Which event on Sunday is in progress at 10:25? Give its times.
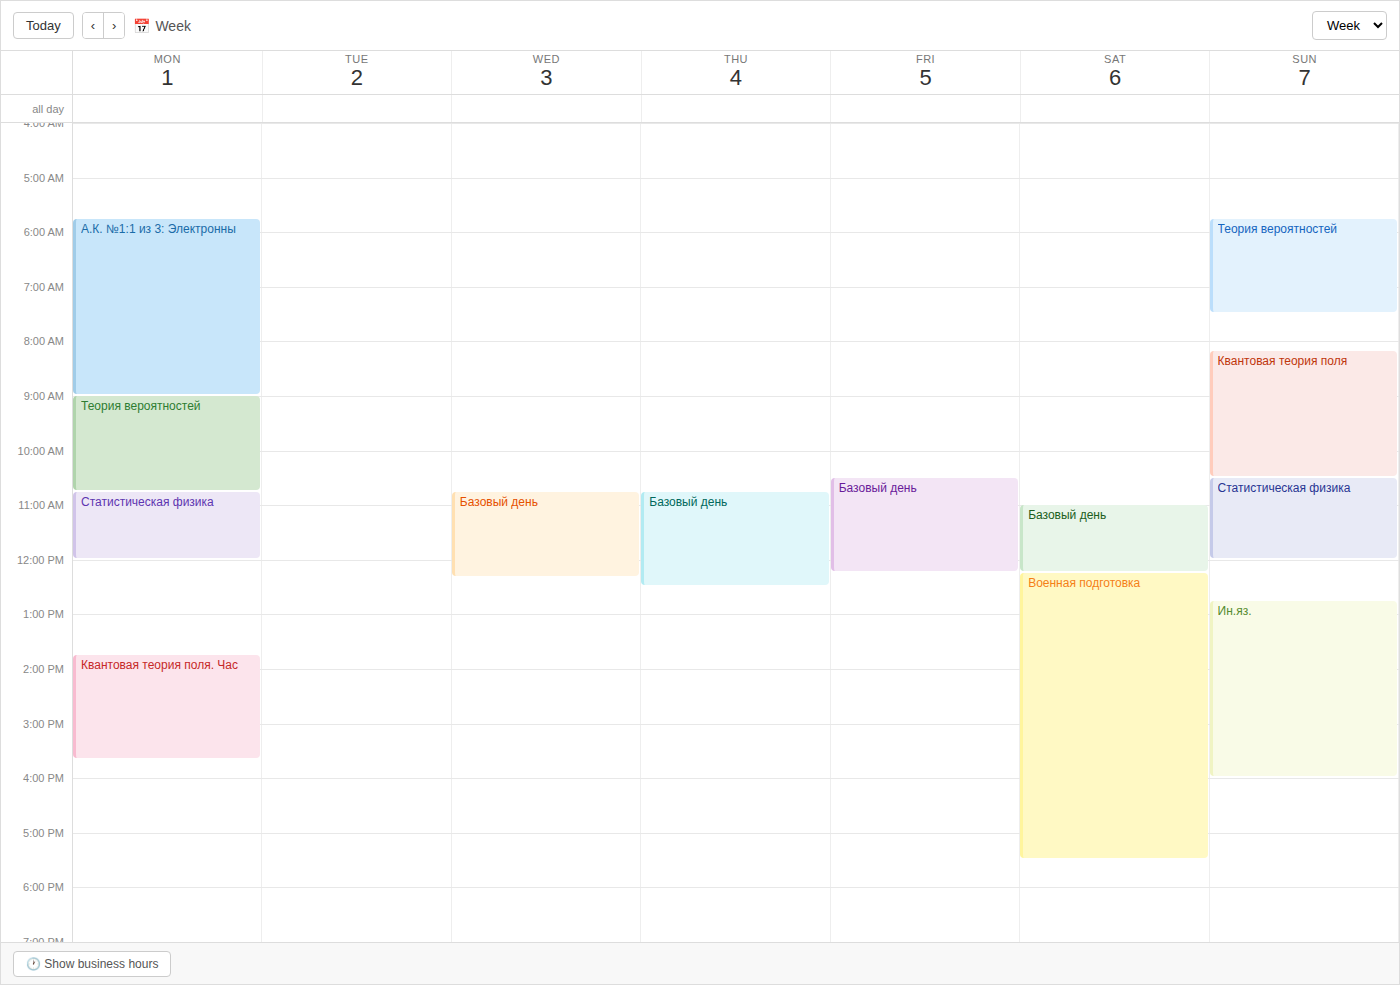
"Квантовая теория поля", 08:10 to 10:30